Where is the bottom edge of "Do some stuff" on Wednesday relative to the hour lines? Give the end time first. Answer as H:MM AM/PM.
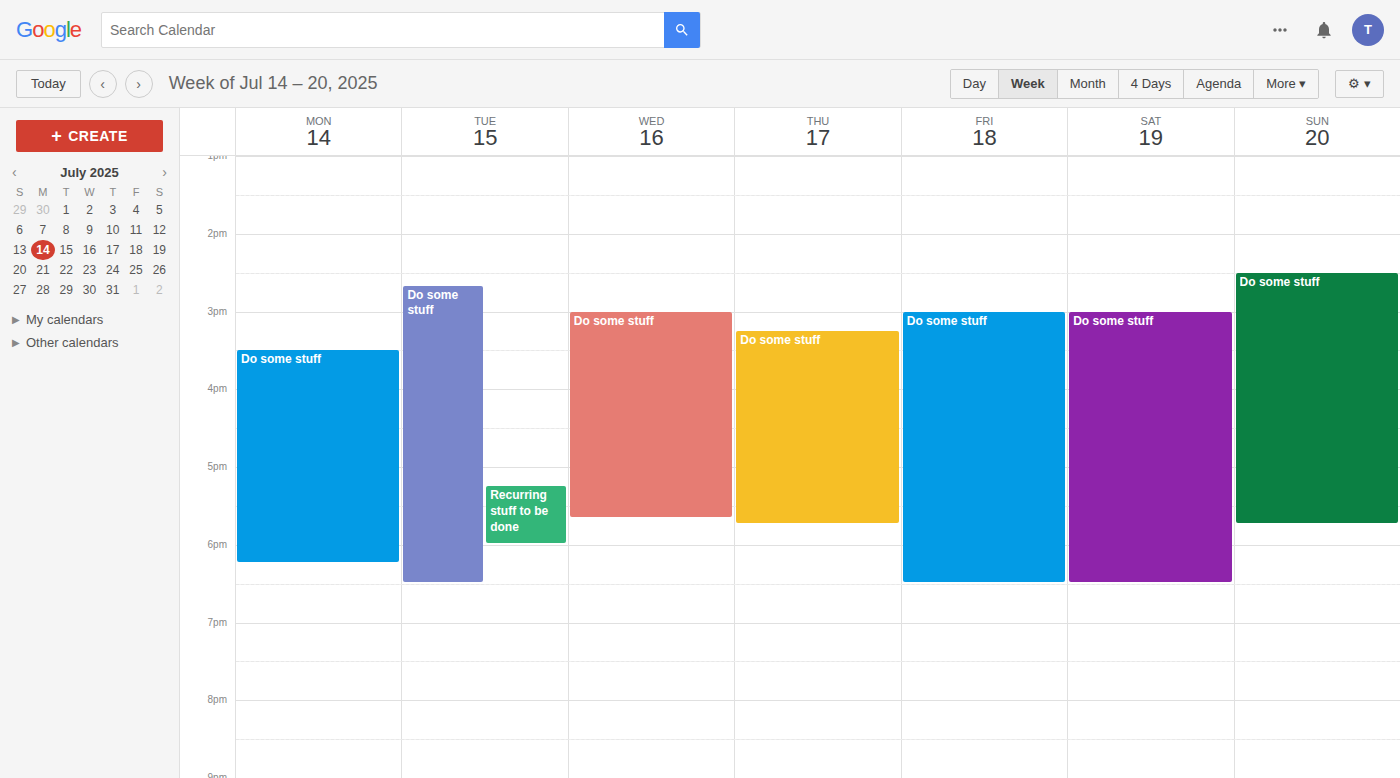
5:40 PM -- neither: 40 minutes below the 5 PM line and 20 minutes above the 6 PM line.